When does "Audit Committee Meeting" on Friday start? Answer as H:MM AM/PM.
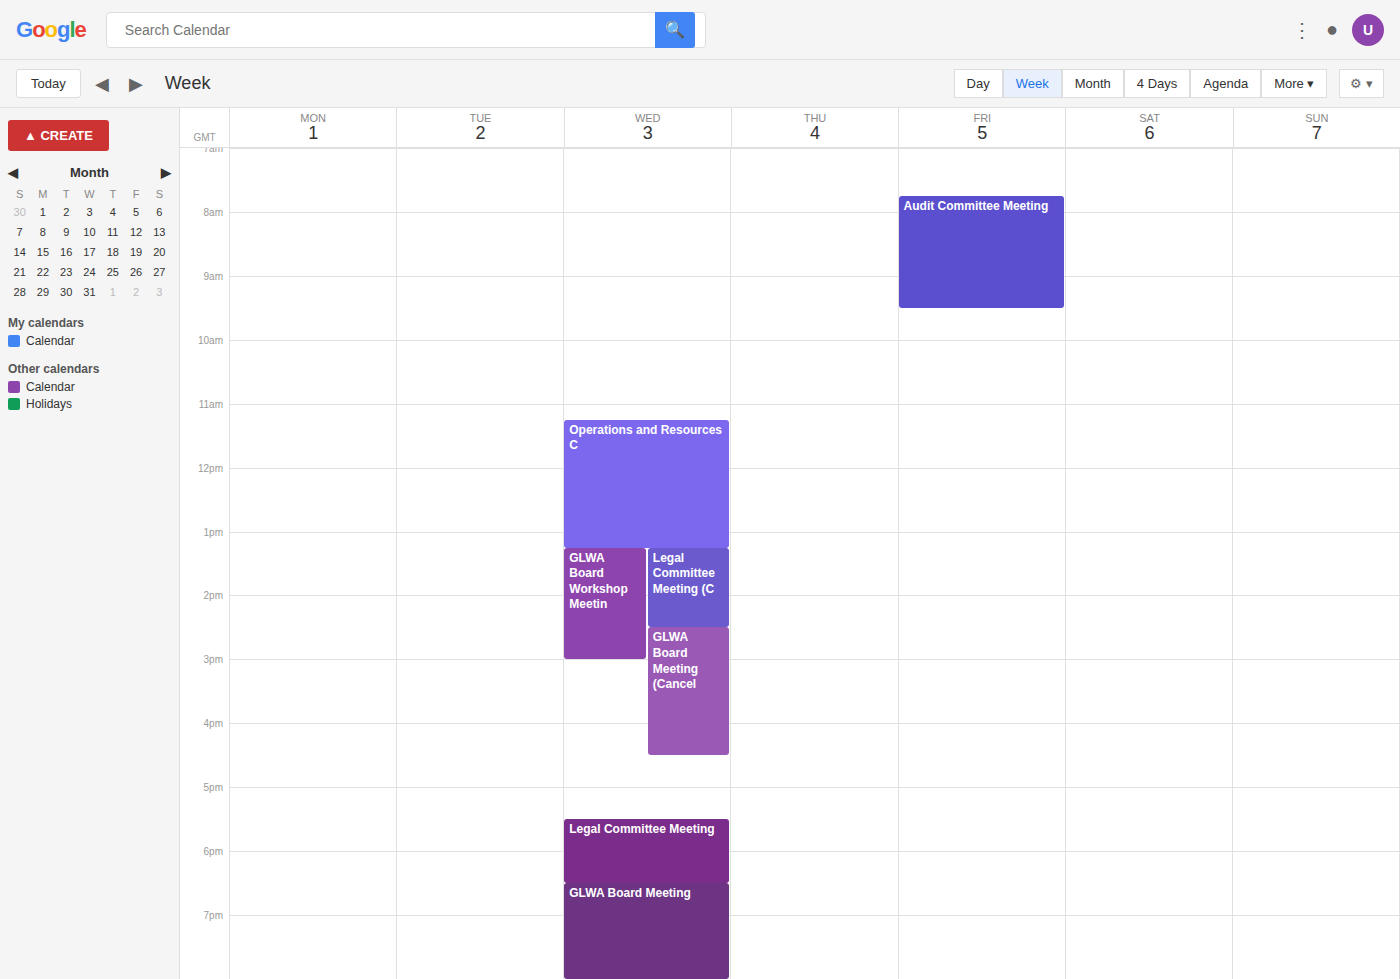
7:45 AM